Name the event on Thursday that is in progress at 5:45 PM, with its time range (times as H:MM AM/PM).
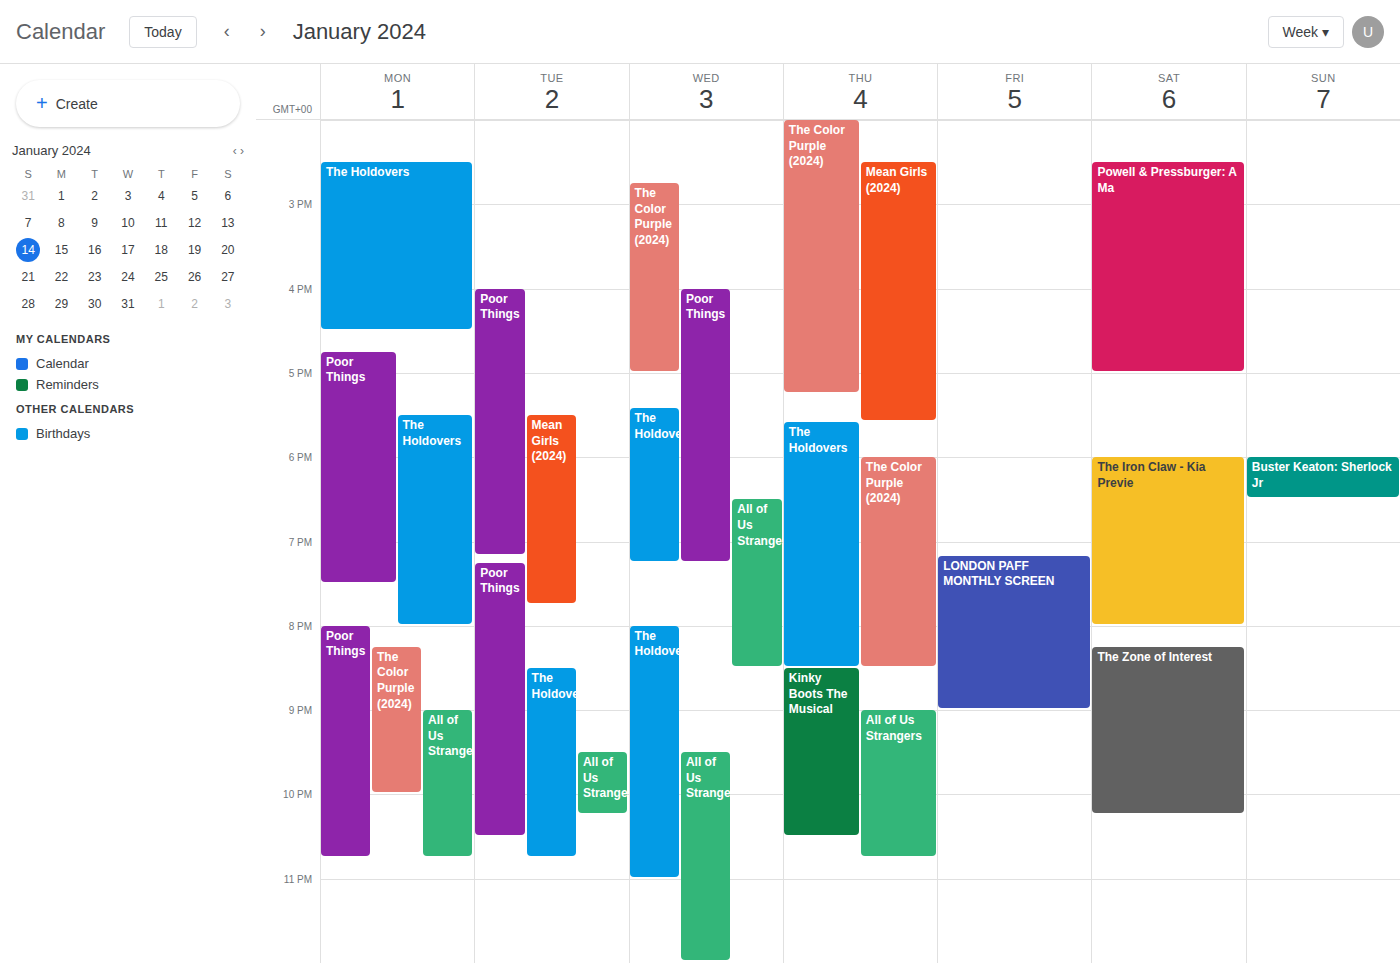
"The Holdovers", 5:35 PM to 8:30 PM